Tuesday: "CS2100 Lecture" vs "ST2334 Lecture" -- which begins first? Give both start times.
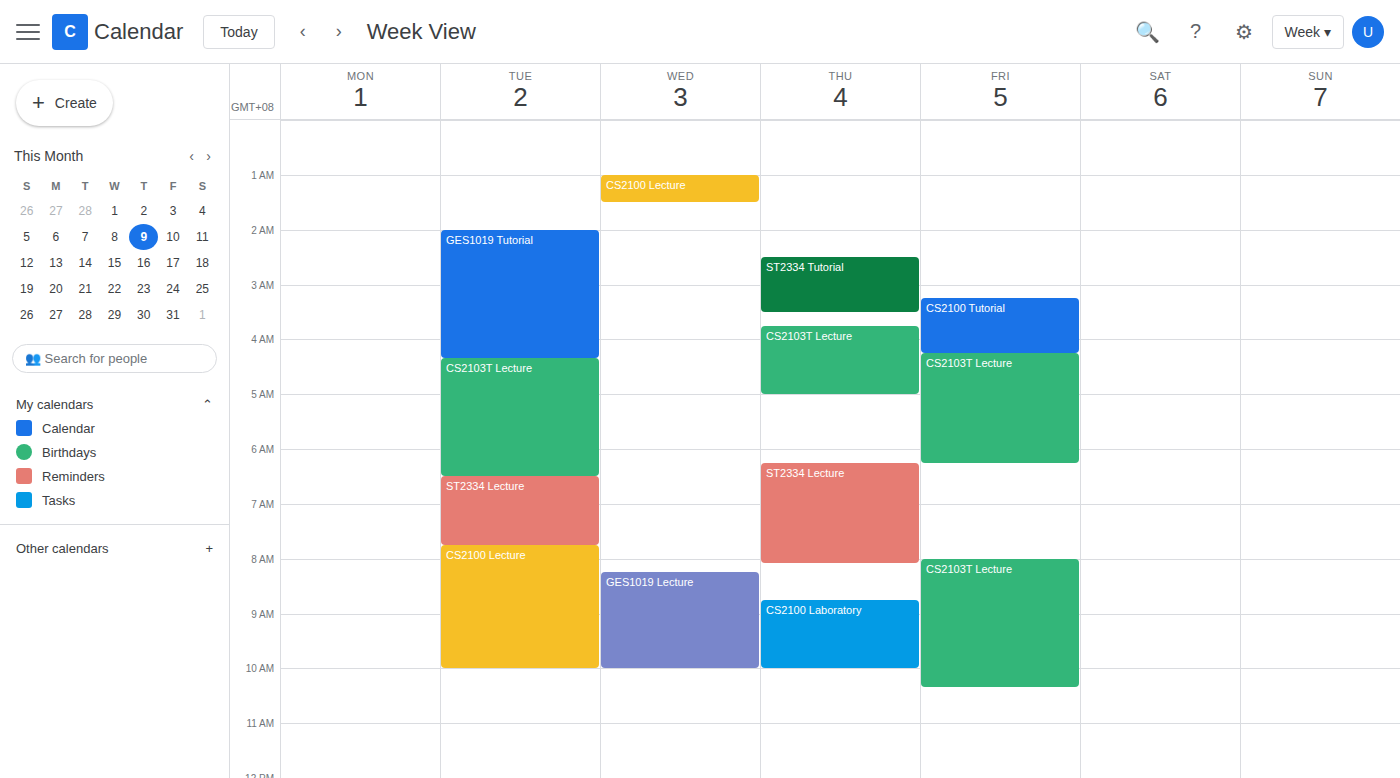
"ST2334 Lecture" 6:30 AM; "CS2100 Lecture" 7:45 AM.